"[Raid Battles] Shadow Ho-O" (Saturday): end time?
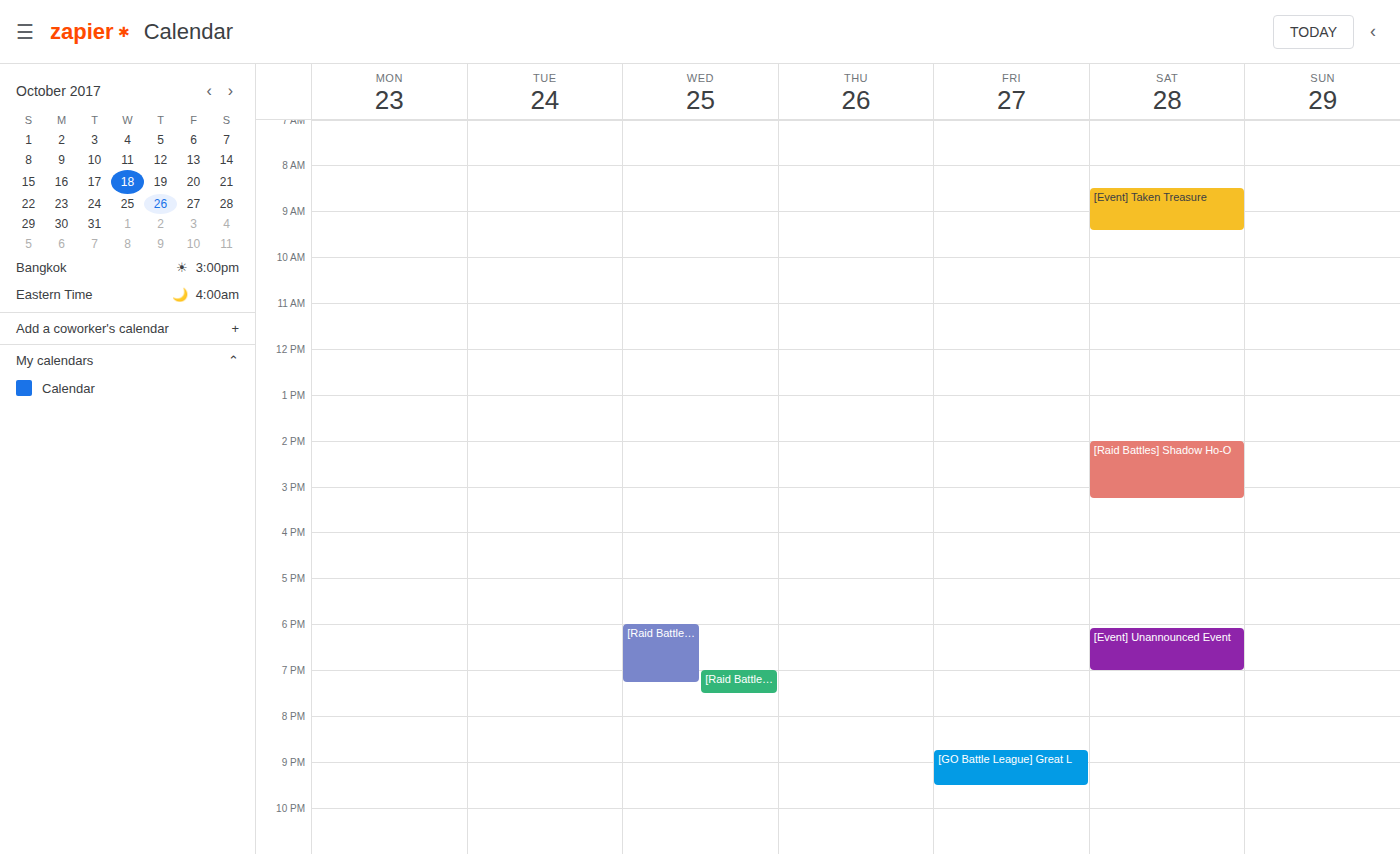
3:15 PM